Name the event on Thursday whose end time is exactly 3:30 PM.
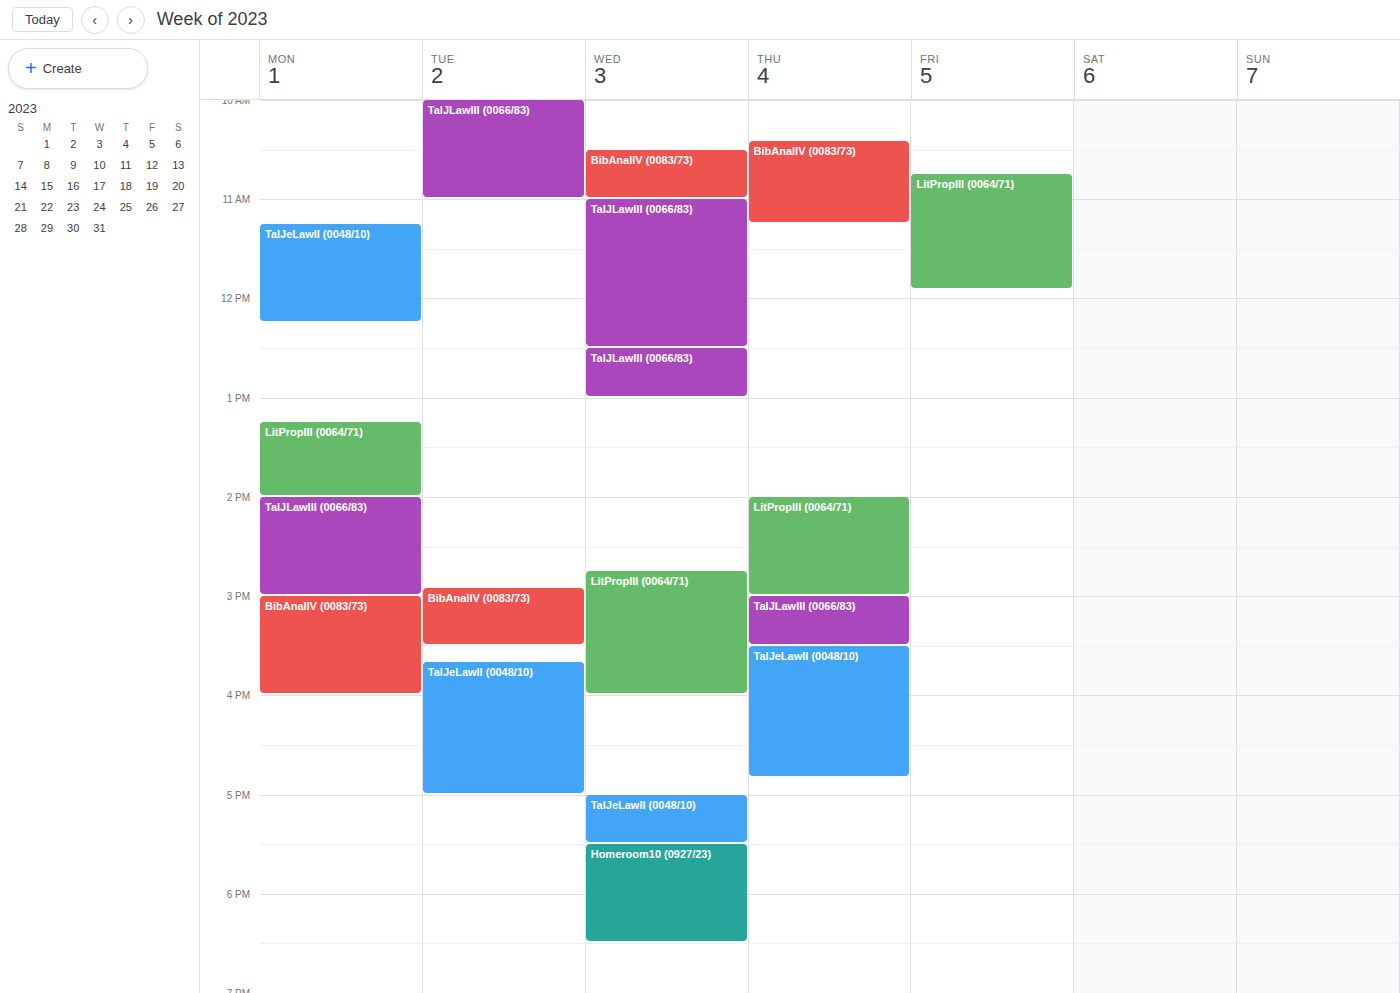
"TalJLawIII (0066/83)"